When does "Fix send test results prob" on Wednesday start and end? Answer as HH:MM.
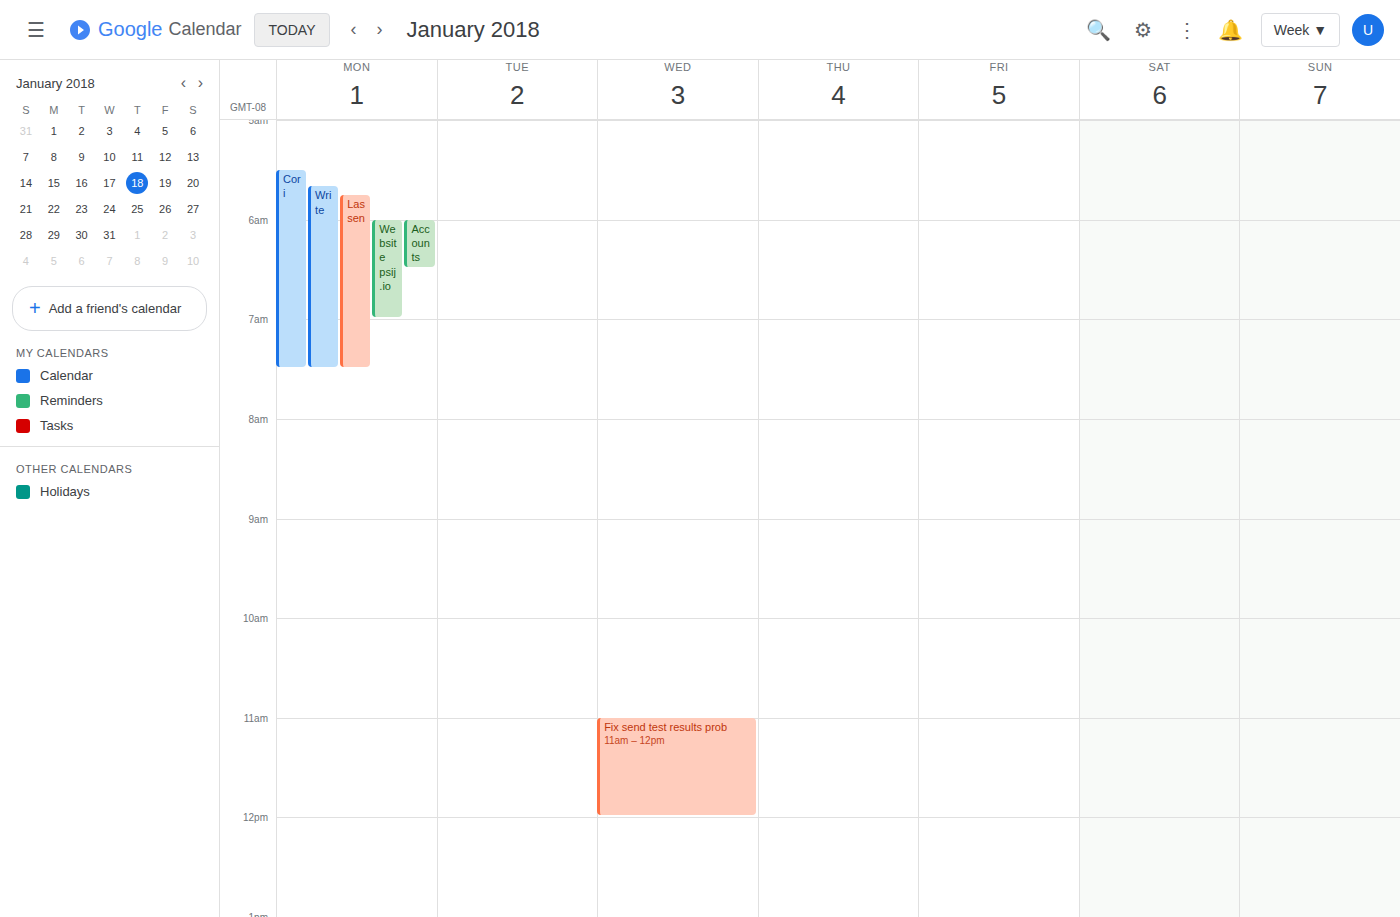
11:00 to 12:00